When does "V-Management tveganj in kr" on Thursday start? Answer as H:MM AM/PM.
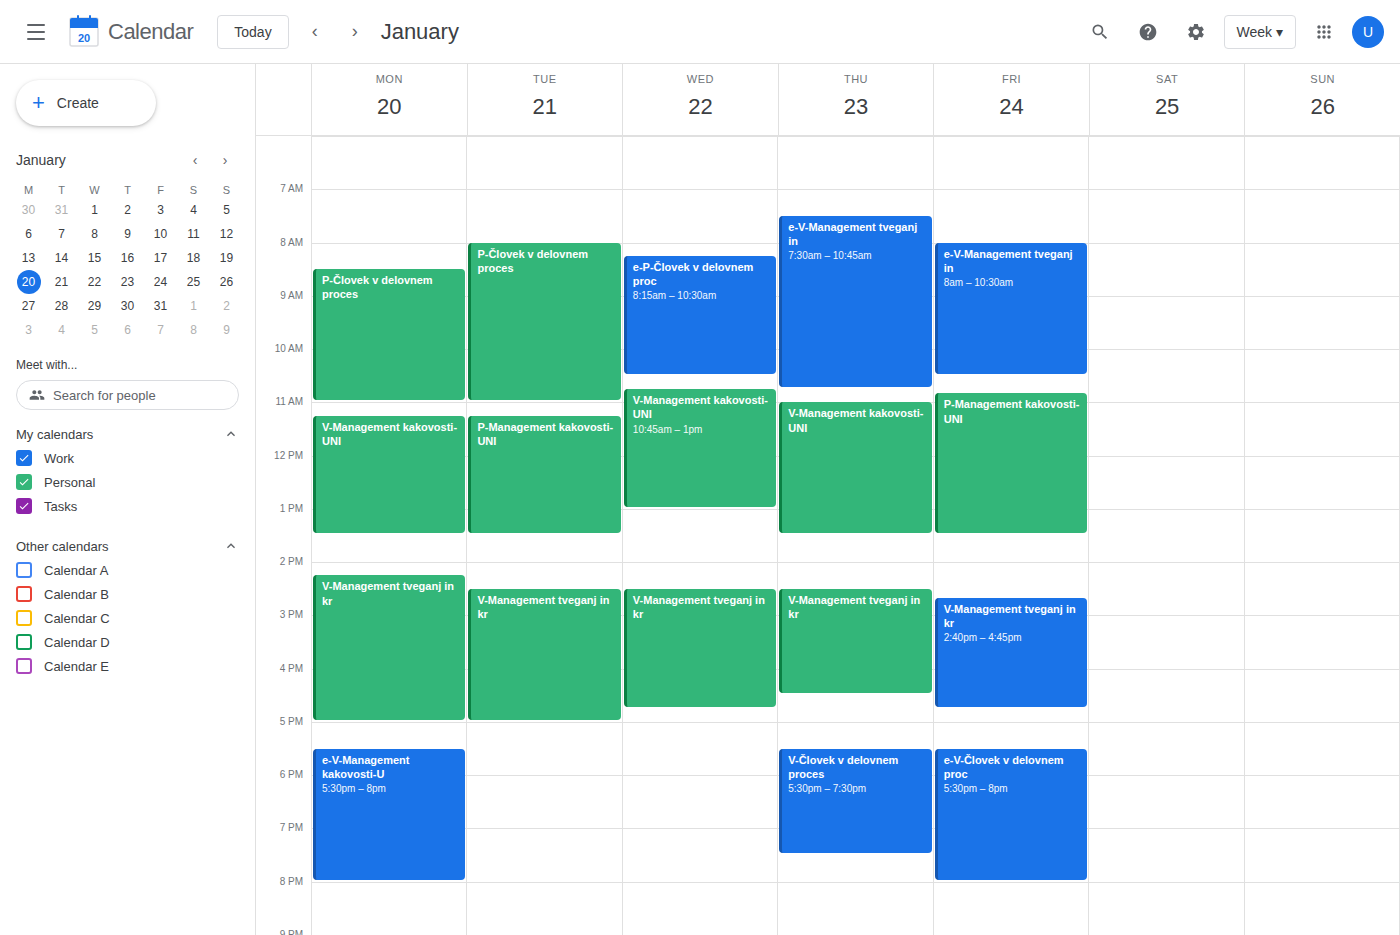
2:30 PM